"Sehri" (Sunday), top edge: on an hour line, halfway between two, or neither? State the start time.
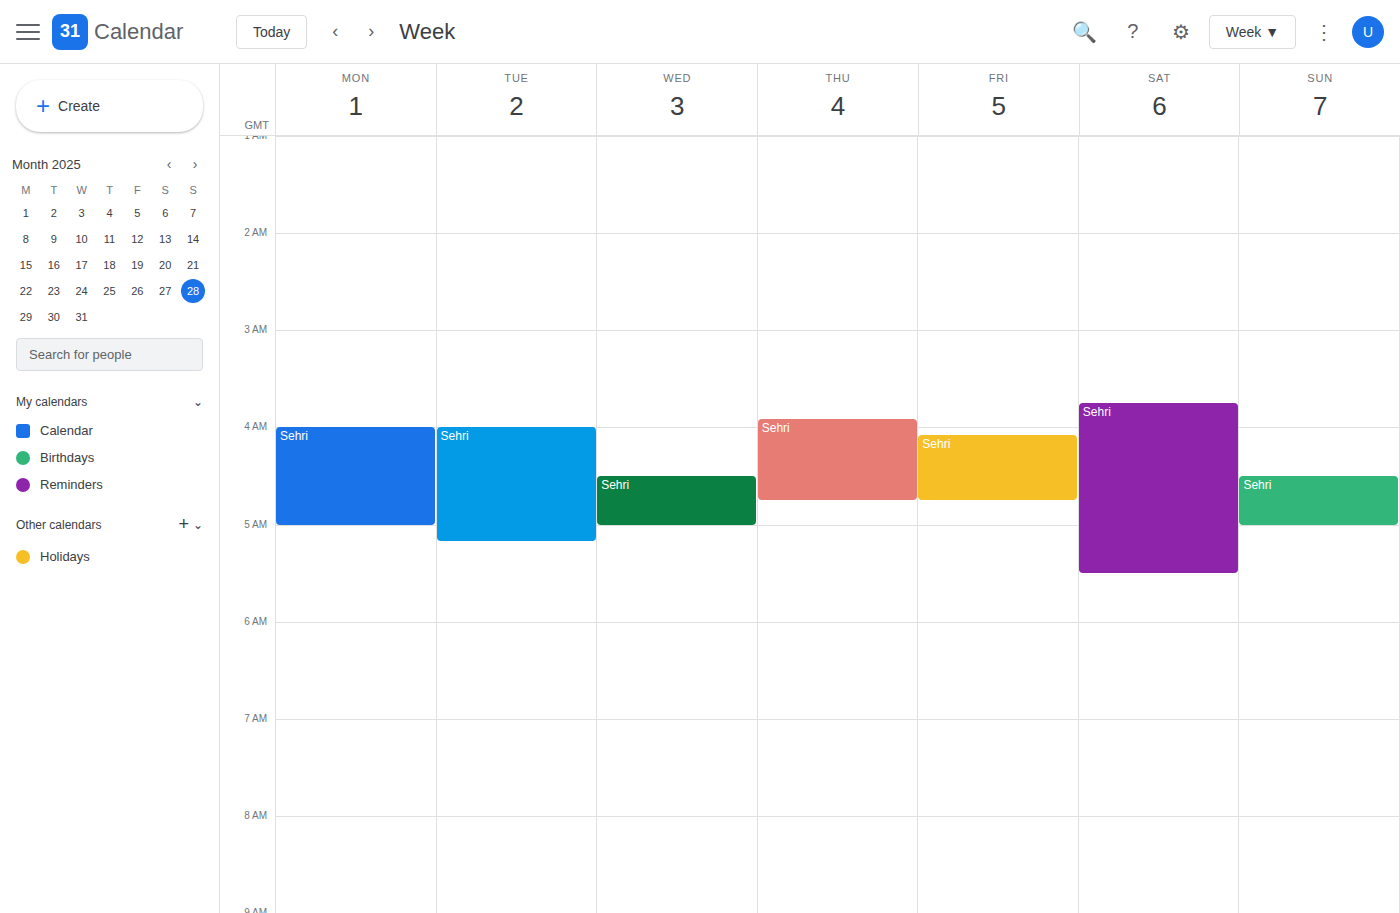
4:30 AM -- halfway between the 4 AM and 5 AM lines.